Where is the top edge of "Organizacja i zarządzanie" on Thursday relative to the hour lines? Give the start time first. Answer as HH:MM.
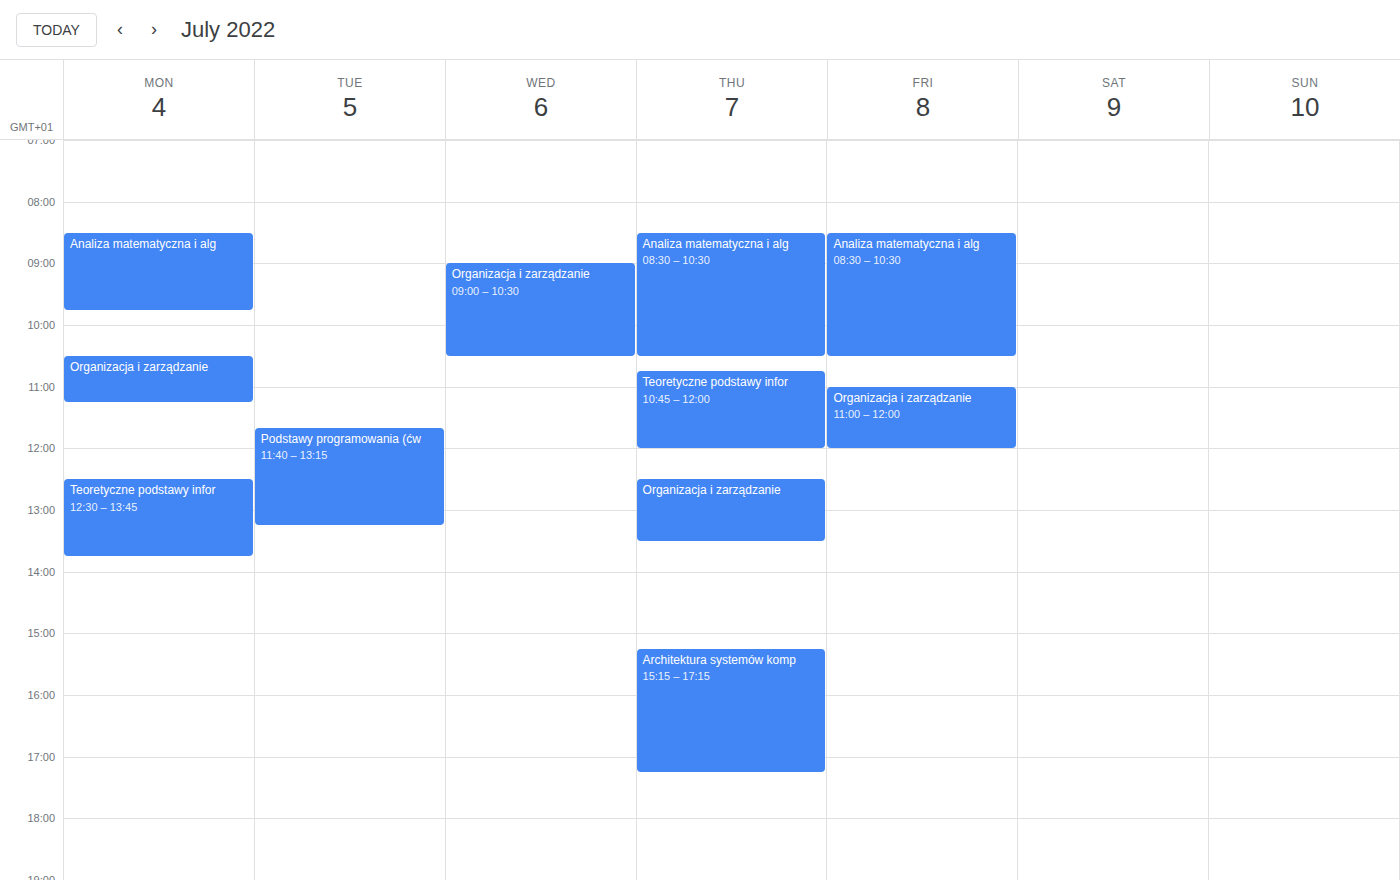
12:30 -- halfway between the 12:00 and 13:00 lines.